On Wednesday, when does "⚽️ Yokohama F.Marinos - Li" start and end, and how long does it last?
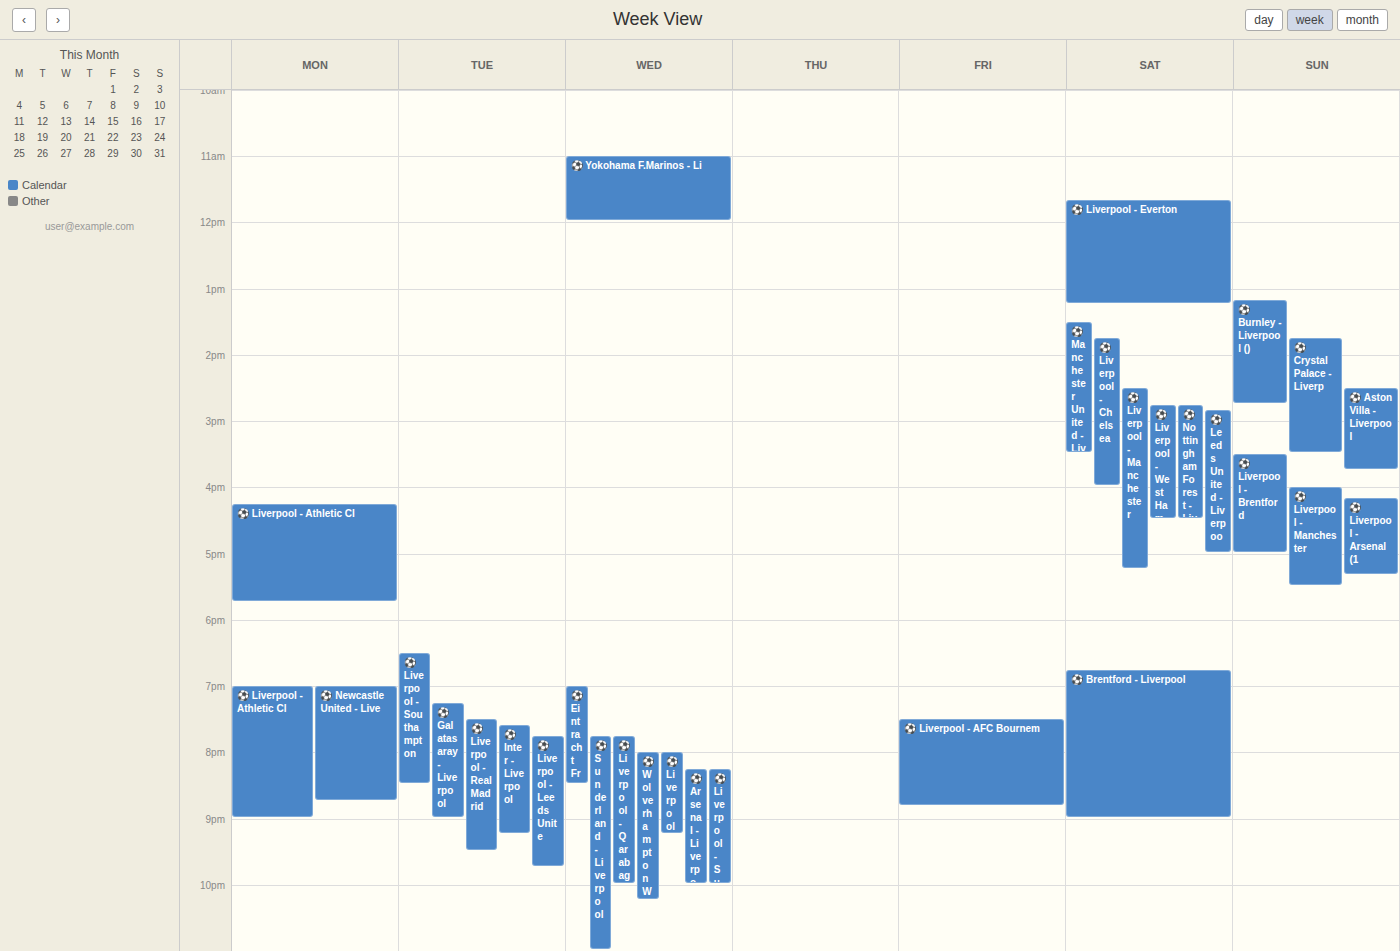
11:00 AM to 12:00 PM, 1 hour